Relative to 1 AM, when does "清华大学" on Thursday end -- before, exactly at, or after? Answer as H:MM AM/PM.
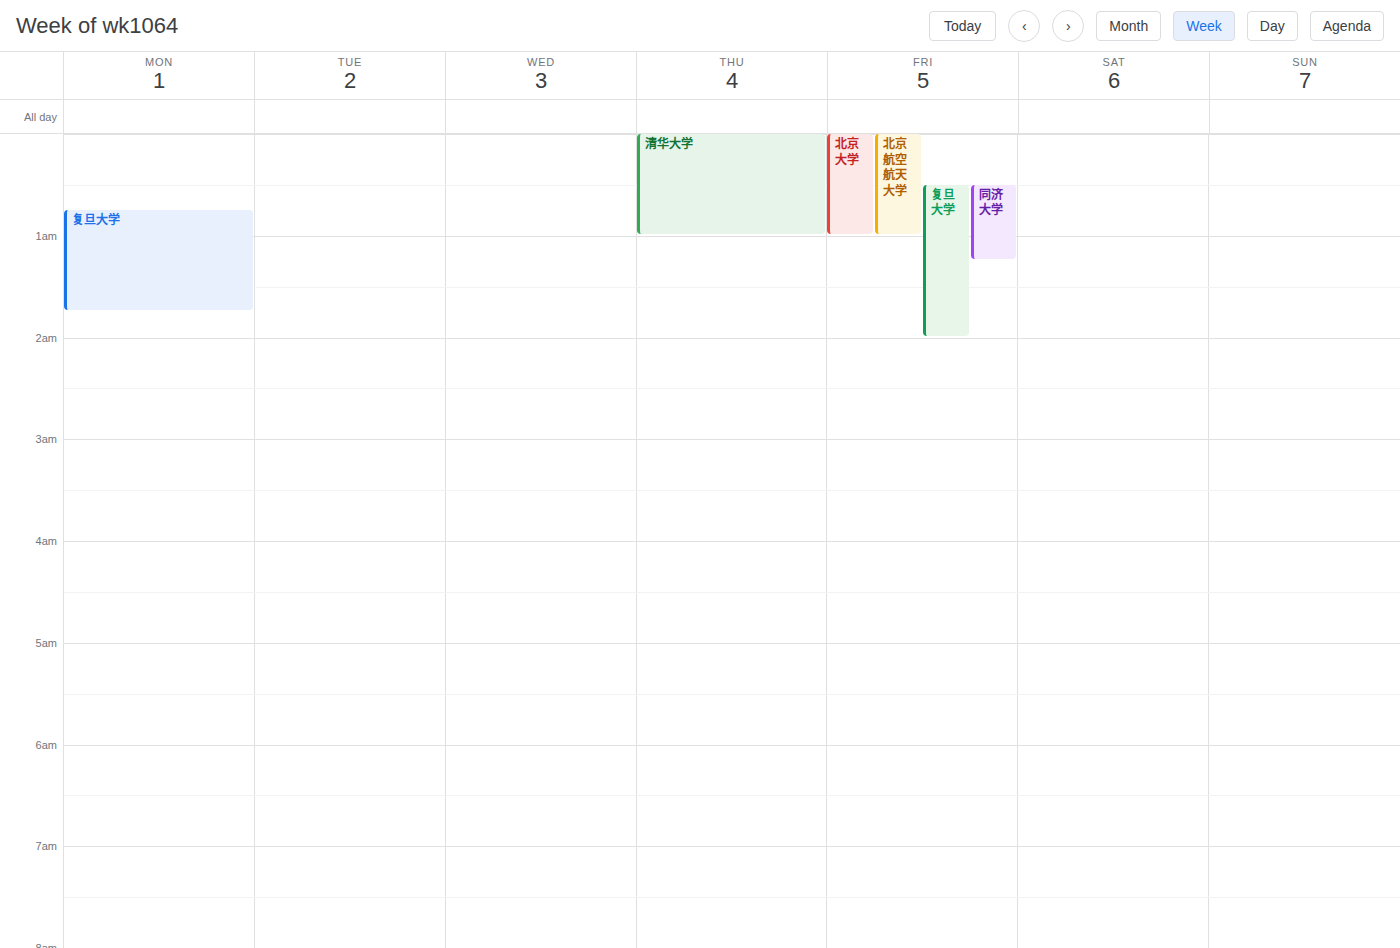
1:00 AM -- exactly at 1 AM, on the 1 AM line.